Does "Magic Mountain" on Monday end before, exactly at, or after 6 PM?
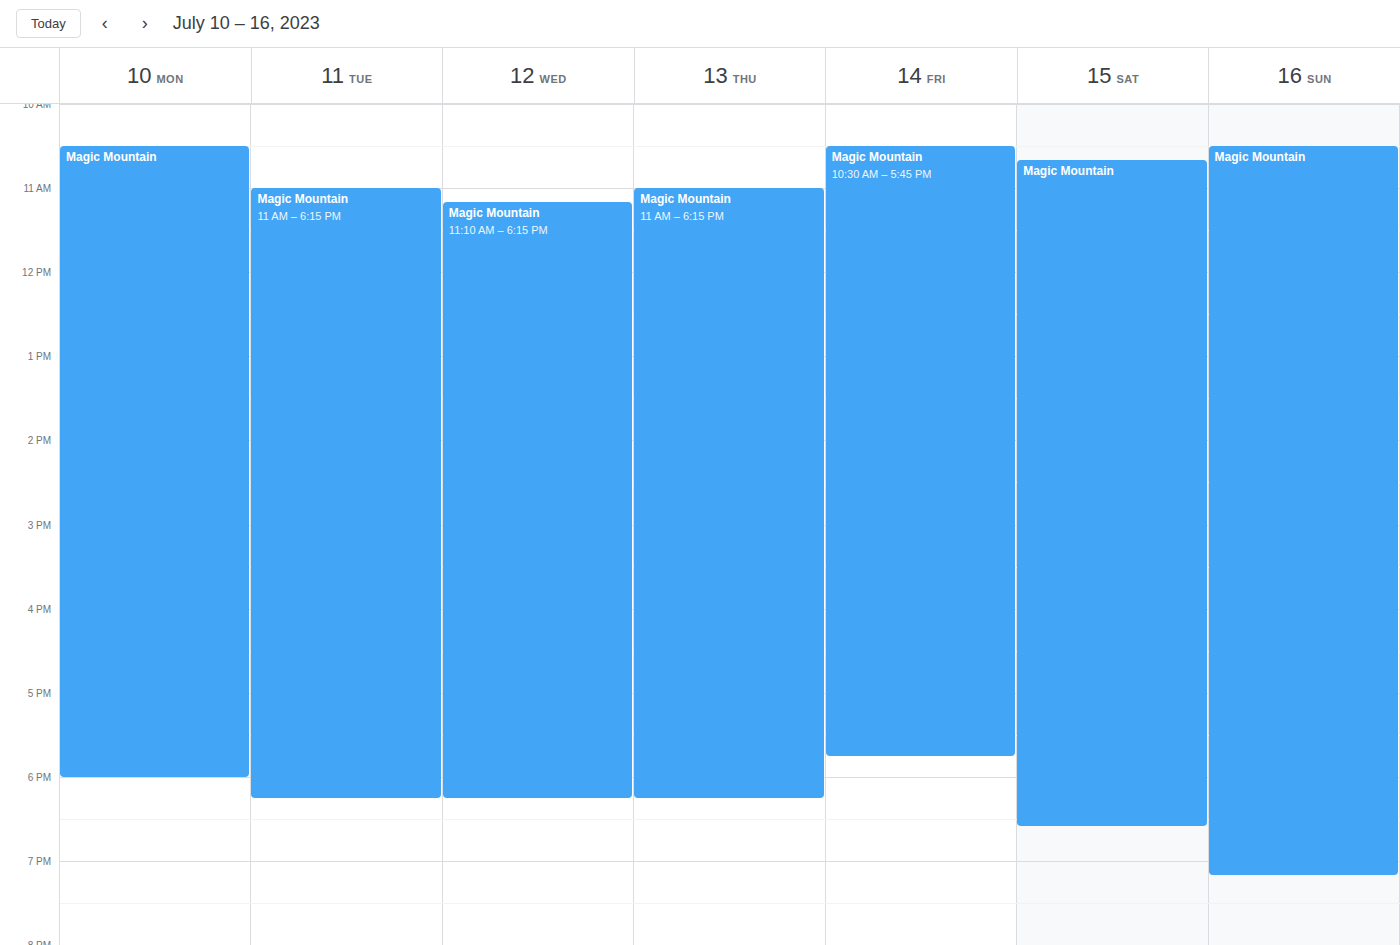
6:00 PM -- exactly at 6 PM, on the 6 PM line.